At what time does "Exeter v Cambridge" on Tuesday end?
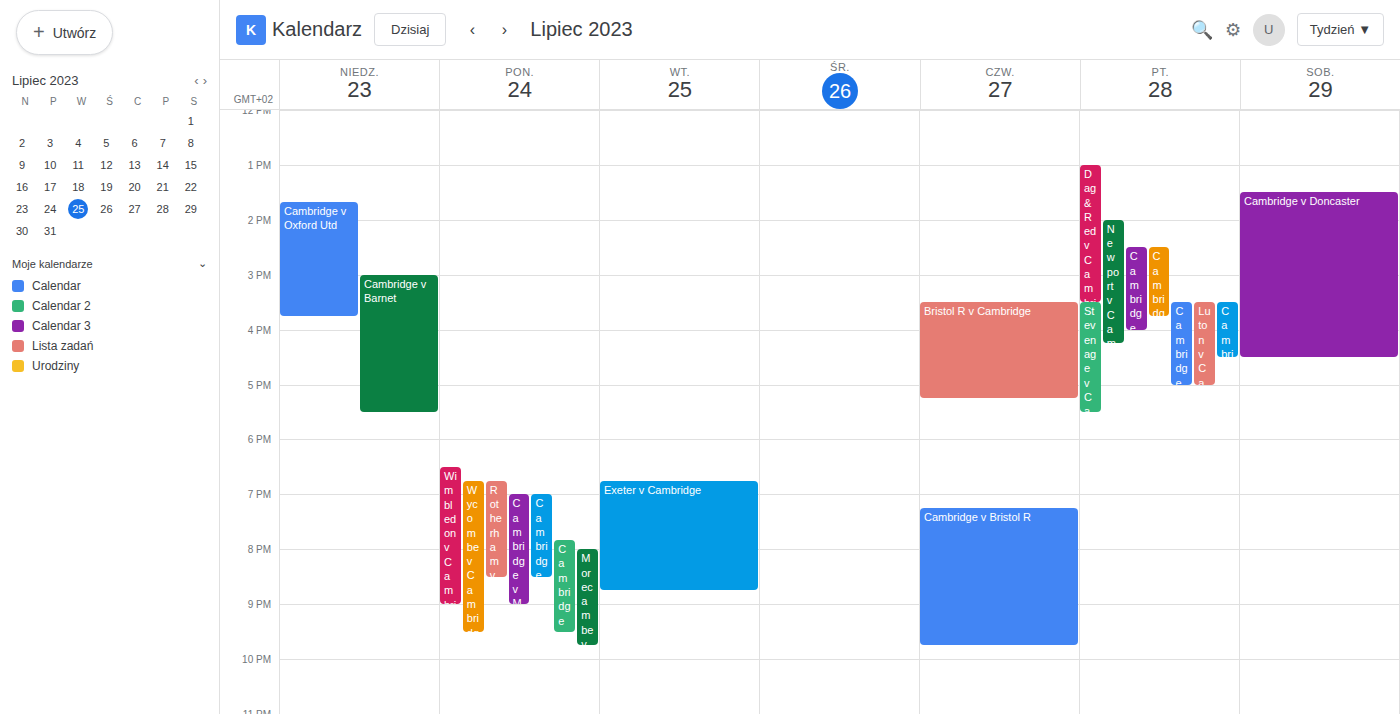
8:45 PM